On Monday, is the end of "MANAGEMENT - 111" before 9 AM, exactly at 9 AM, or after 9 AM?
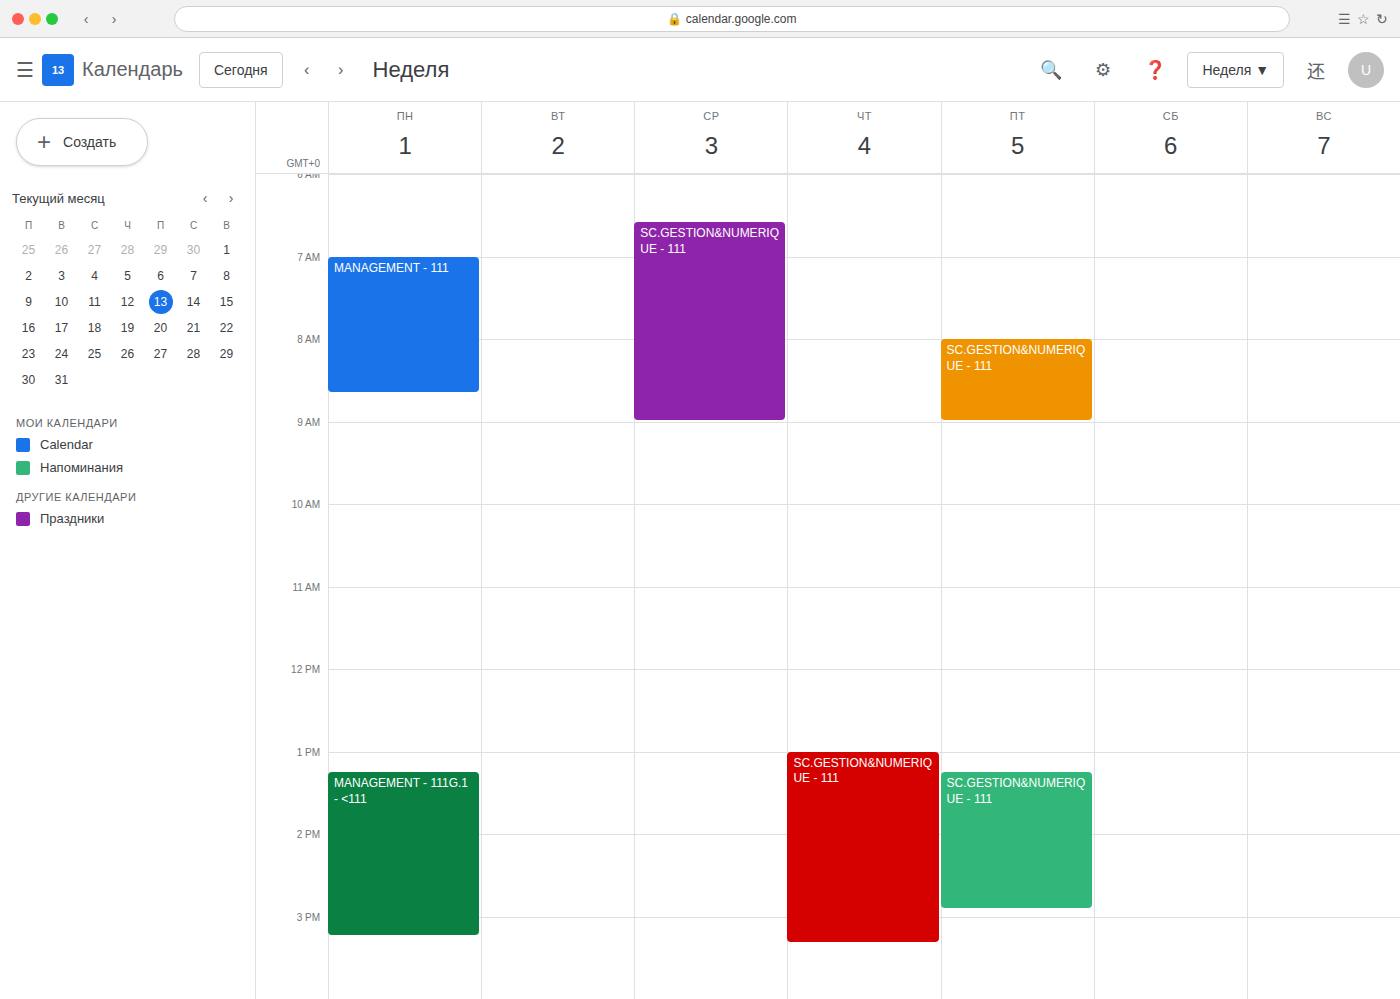
8:40 AM -- before 9 AM, 20 minutes above the 9 AM line.